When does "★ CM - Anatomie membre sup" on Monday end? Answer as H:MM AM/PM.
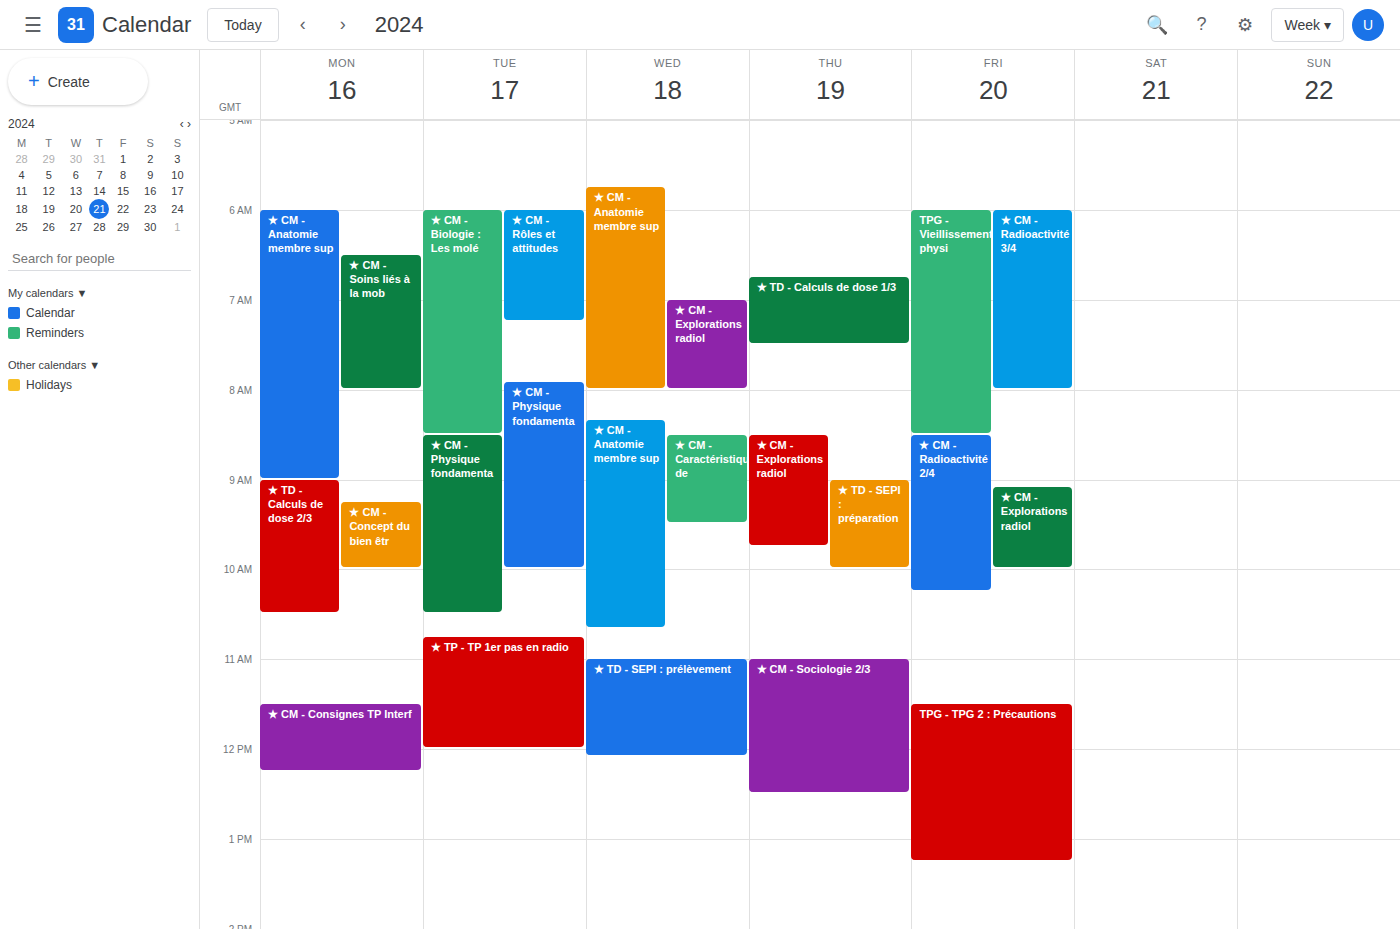
9:00 AM